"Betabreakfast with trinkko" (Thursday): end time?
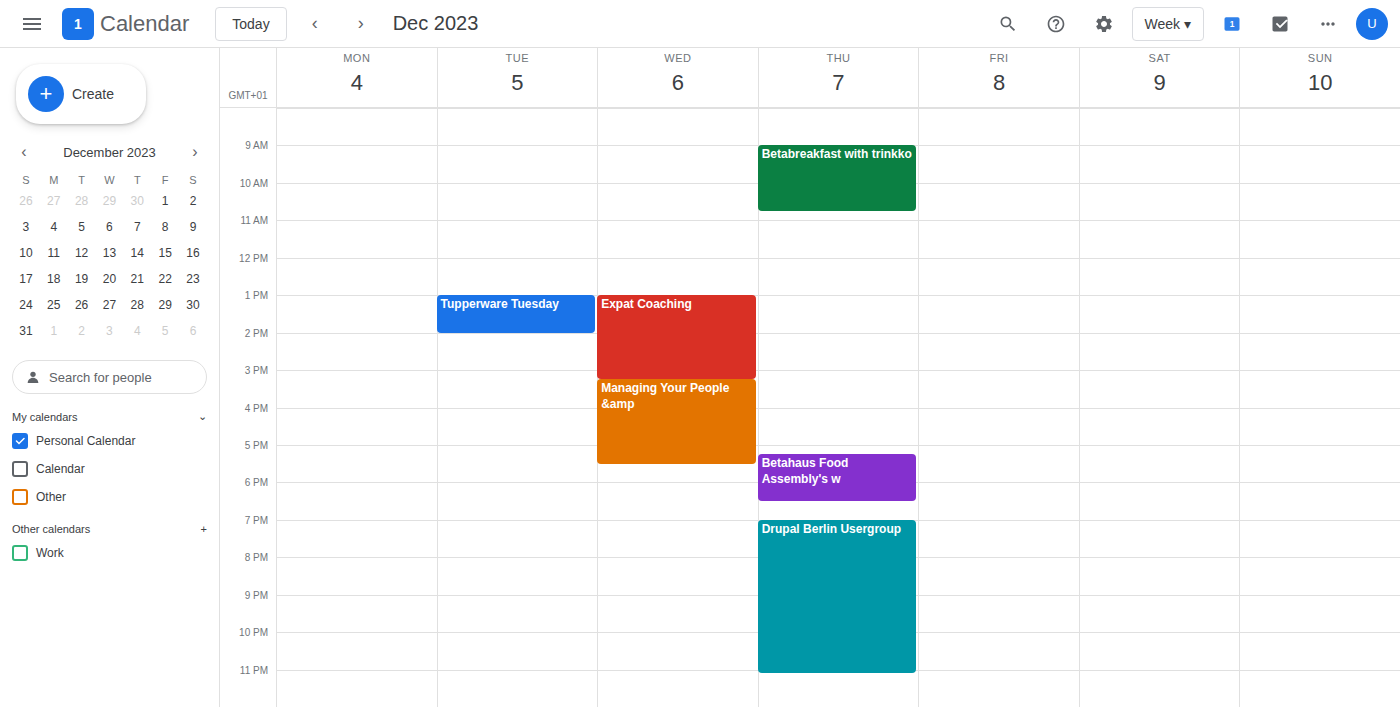
10:45 AM